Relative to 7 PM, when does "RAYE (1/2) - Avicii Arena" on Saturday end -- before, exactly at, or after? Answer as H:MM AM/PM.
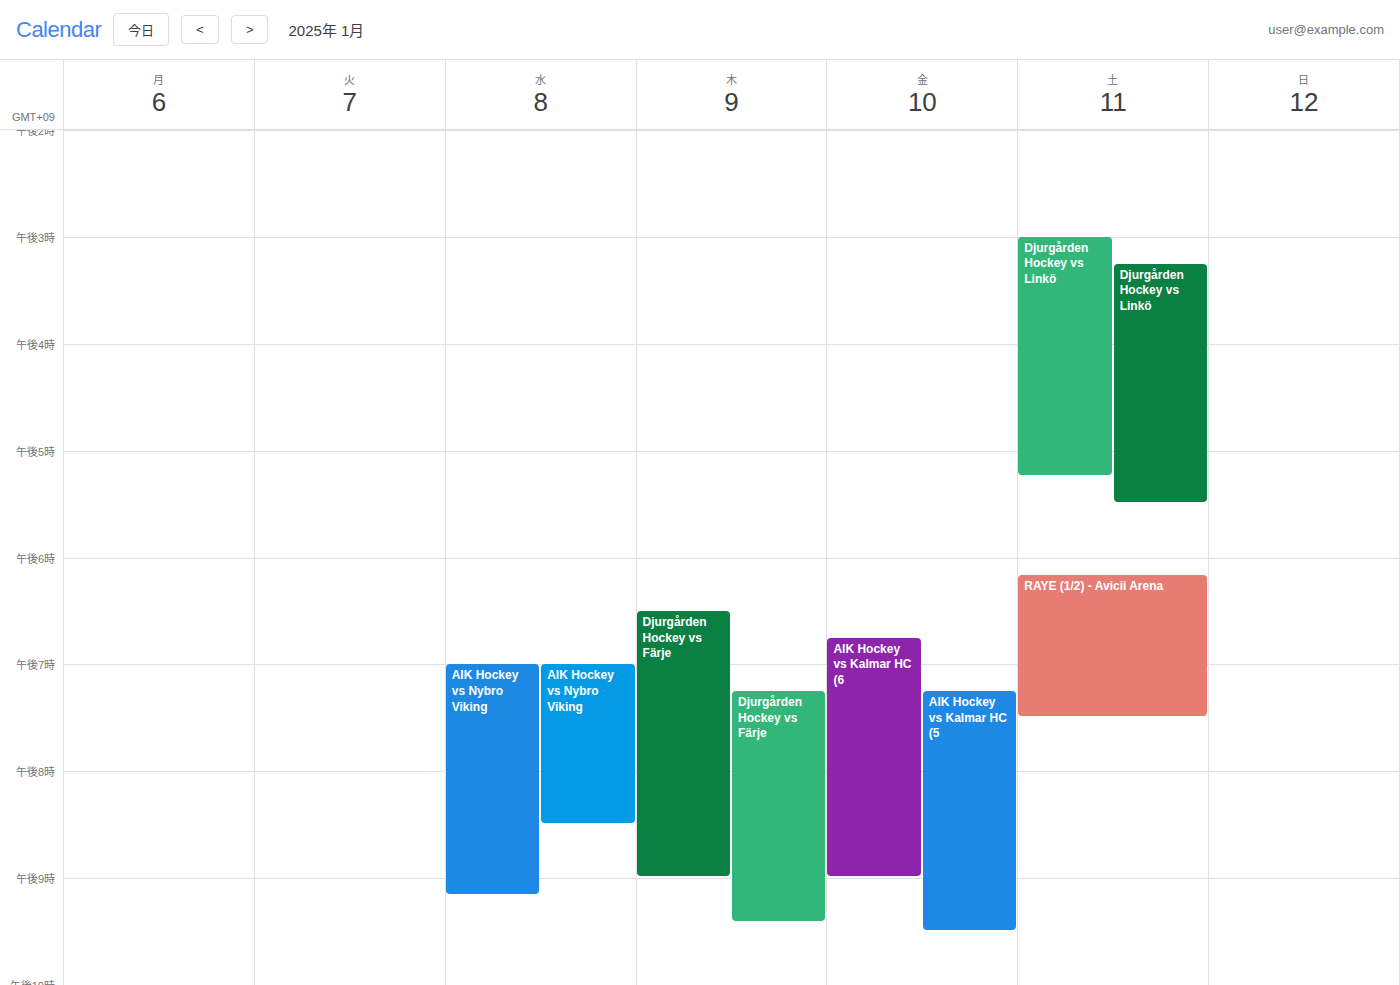
7:30 PM -- after 7 PM, 30 minutes below the 7 PM line.